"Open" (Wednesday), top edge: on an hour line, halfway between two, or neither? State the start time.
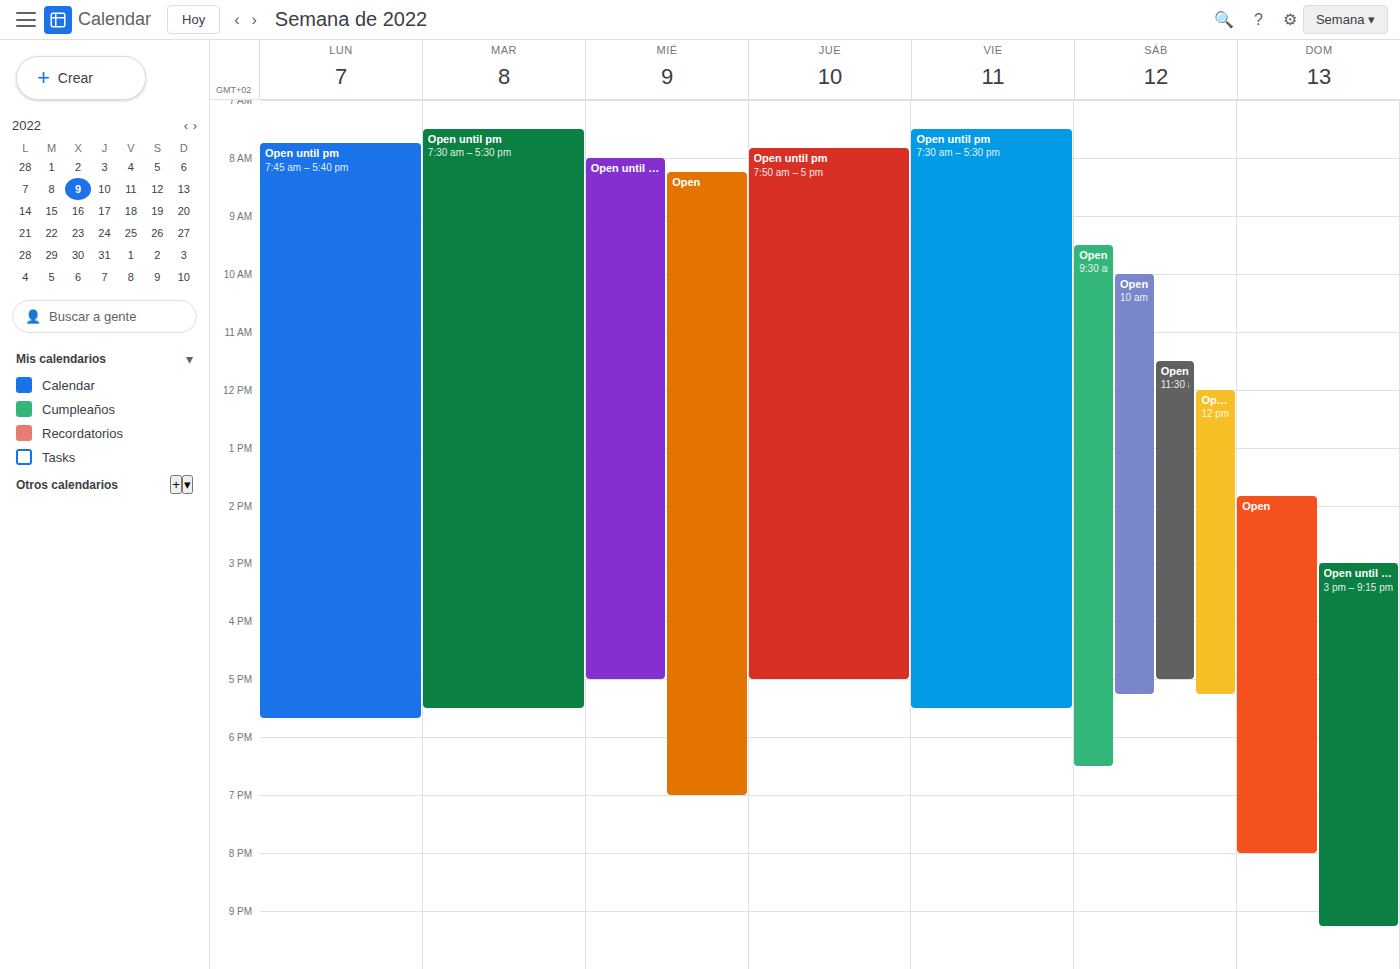
8:15 AM -- neither: a quarter of the way from the 8 AM line to the 9 AM line.